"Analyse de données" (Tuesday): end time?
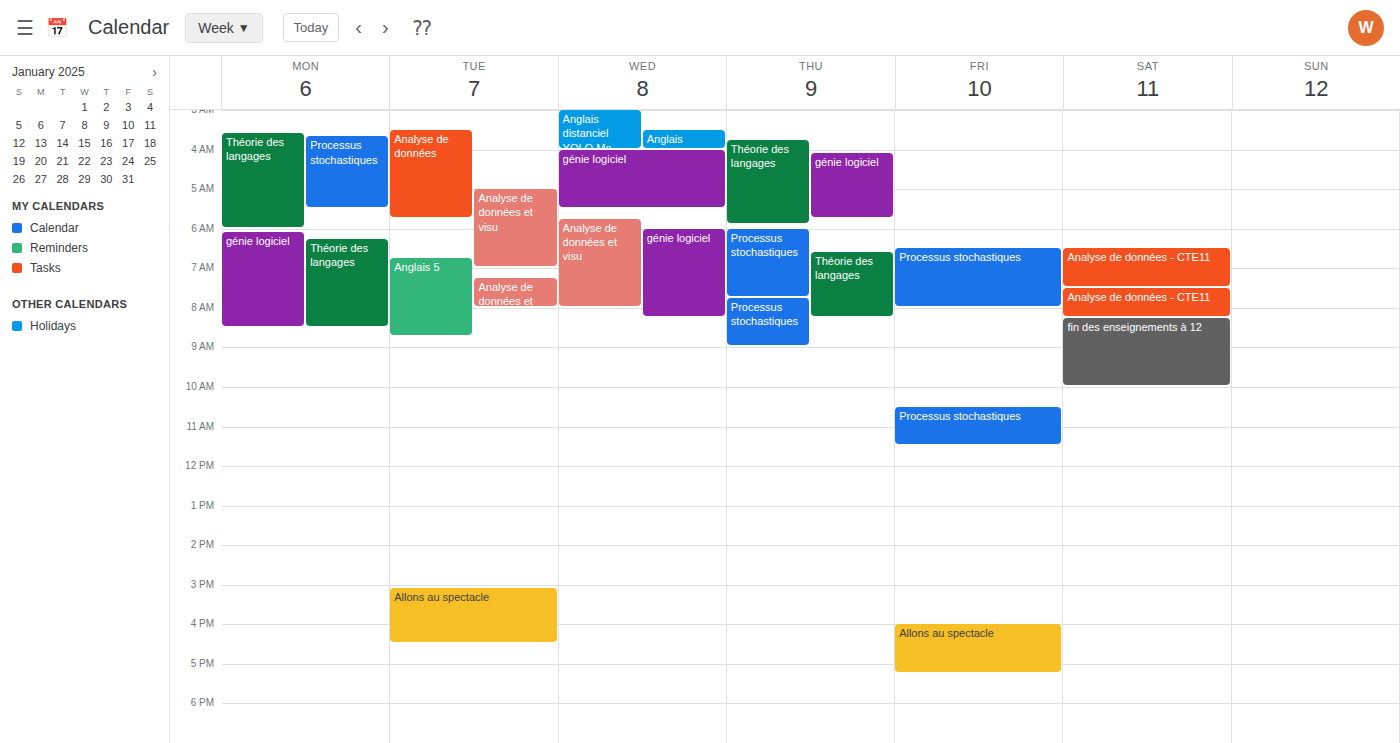
5:45 AM